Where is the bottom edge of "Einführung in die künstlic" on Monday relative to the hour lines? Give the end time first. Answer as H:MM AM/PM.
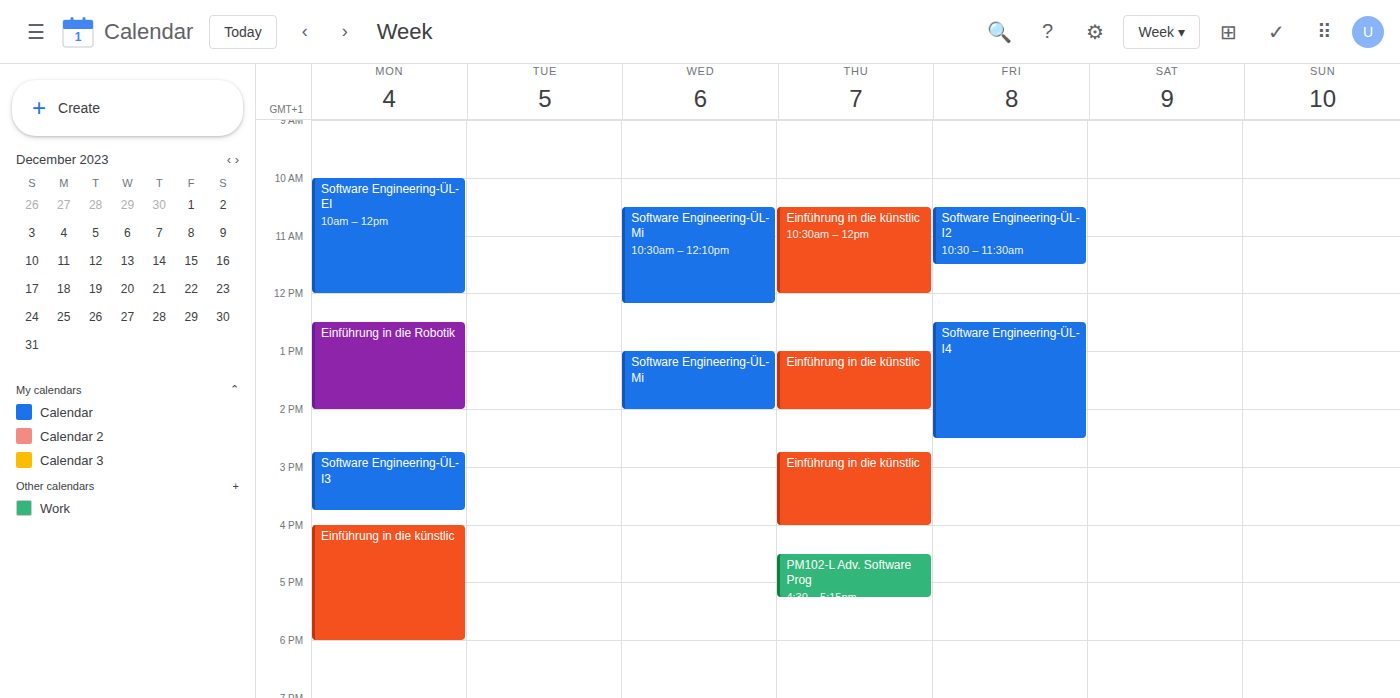
6:00 PM -- exactly on the 6 PM line.